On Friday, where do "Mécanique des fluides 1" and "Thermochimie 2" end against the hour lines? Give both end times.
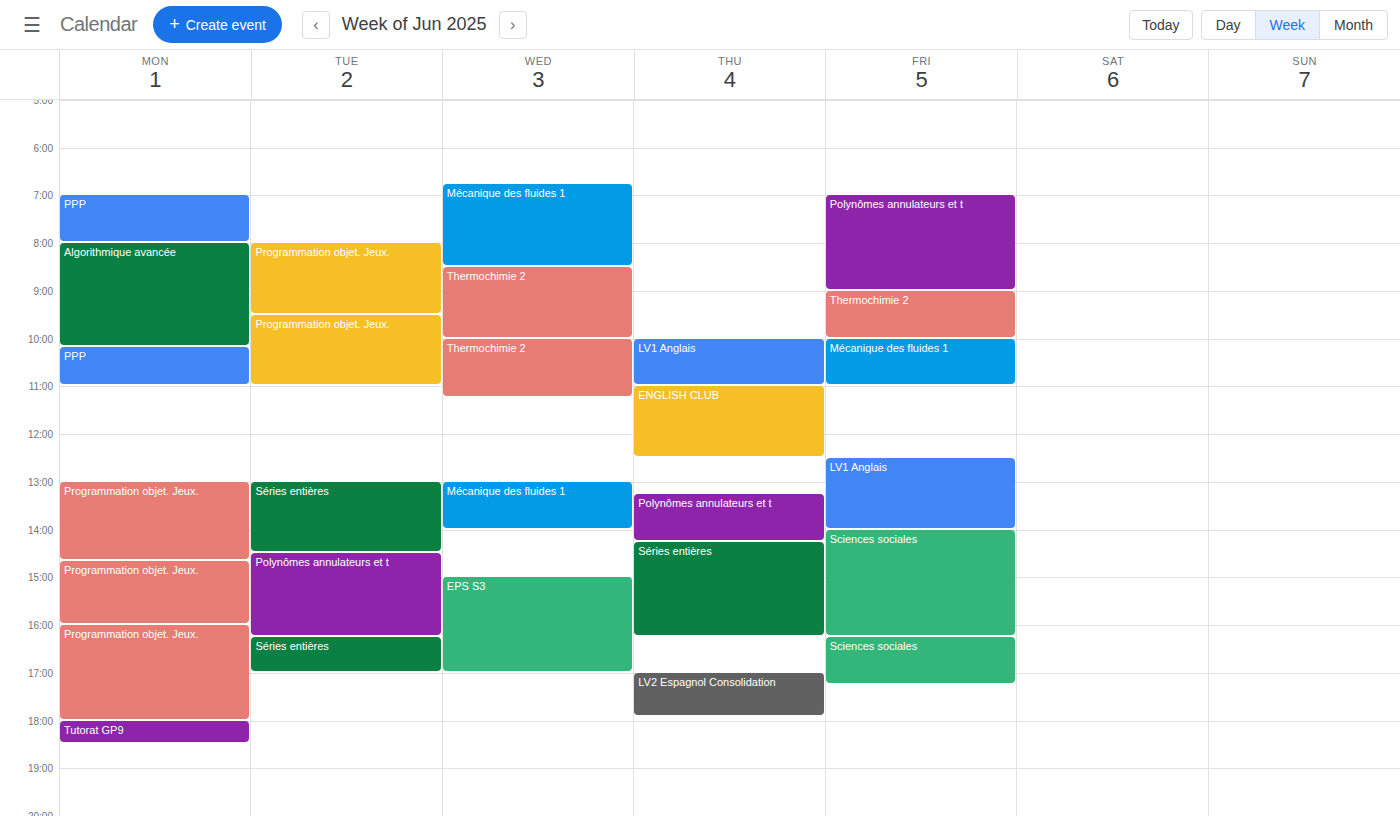
"Mécanique des fluides 1": 11:00 AM, exactly on the 11 AM line. "Thermochimie 2": 10:00 AM, exactly on the 10 AM line.